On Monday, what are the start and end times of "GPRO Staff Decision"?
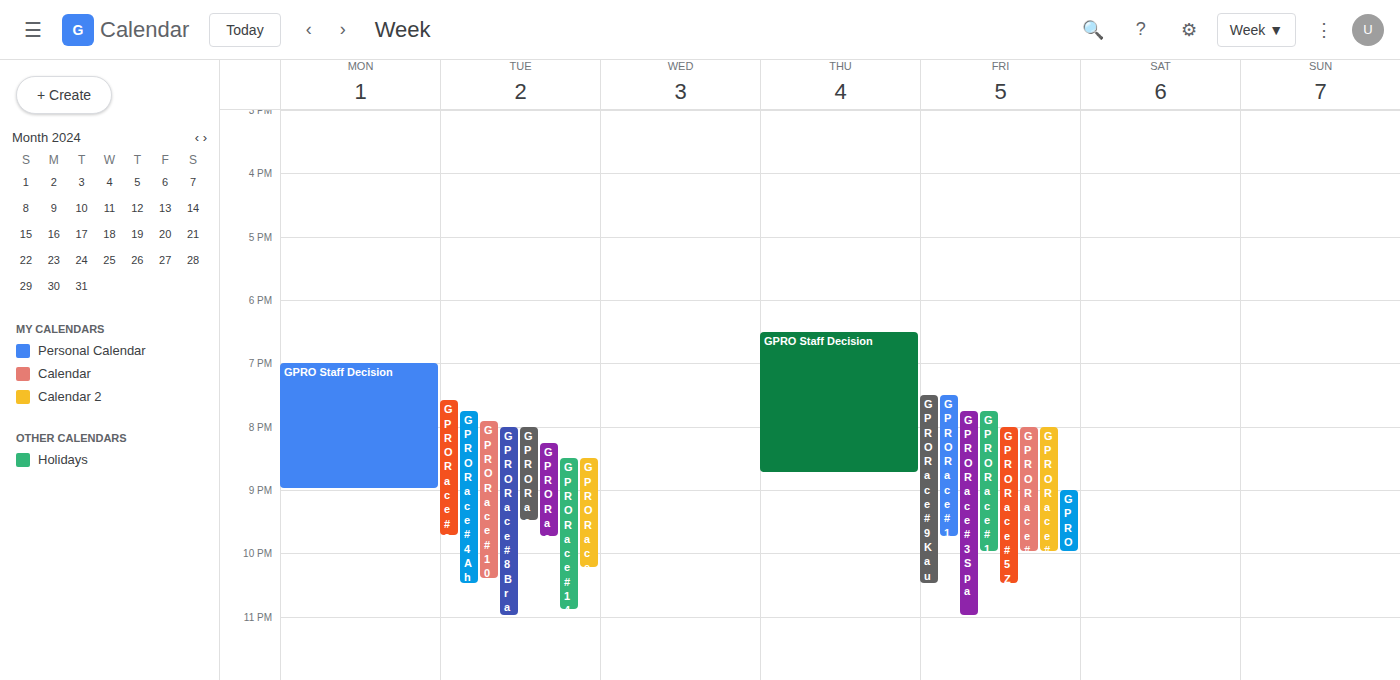
19:00 to 21:00